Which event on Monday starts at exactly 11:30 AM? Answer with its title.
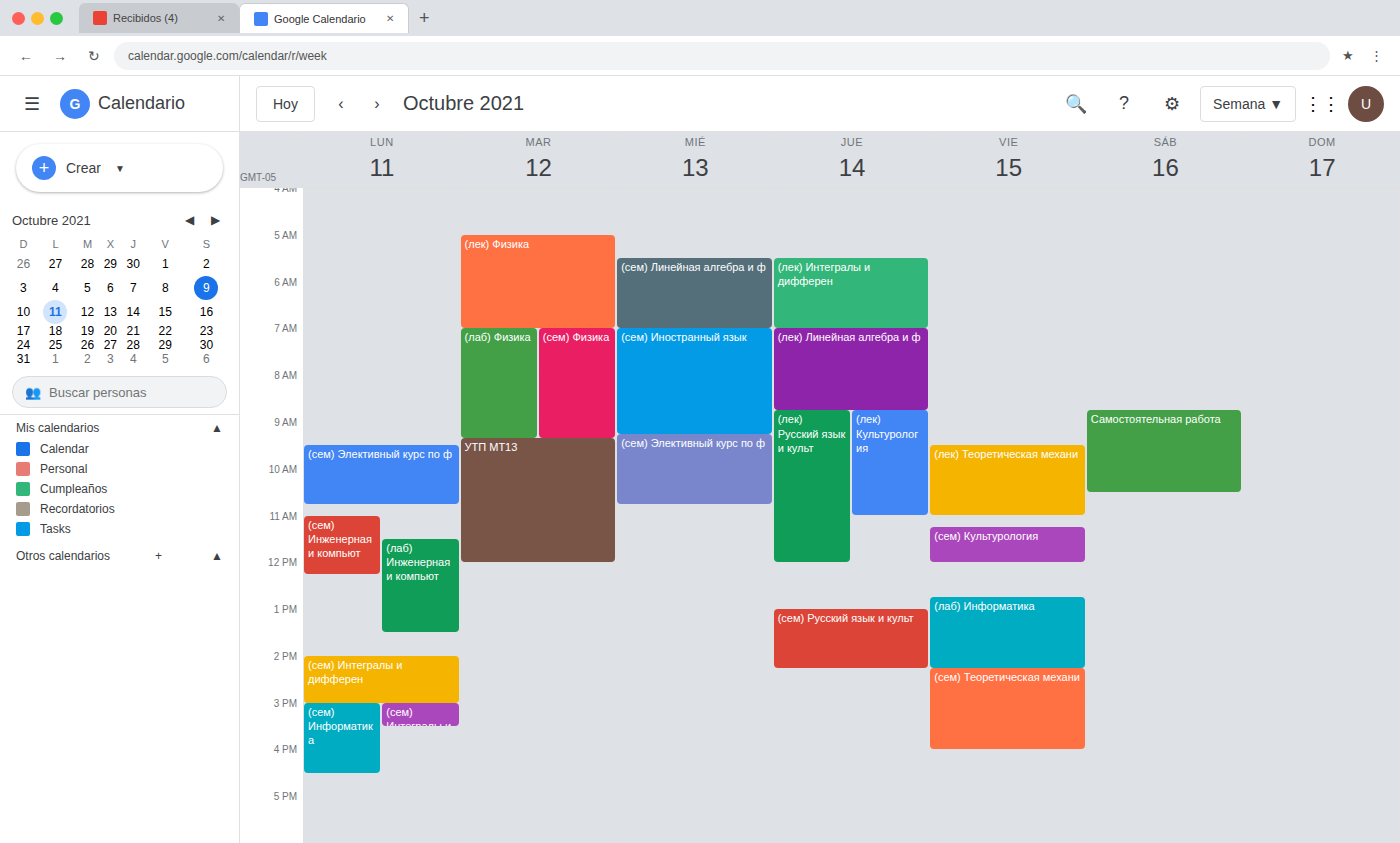
"(лаб) Инженерная и компьют"